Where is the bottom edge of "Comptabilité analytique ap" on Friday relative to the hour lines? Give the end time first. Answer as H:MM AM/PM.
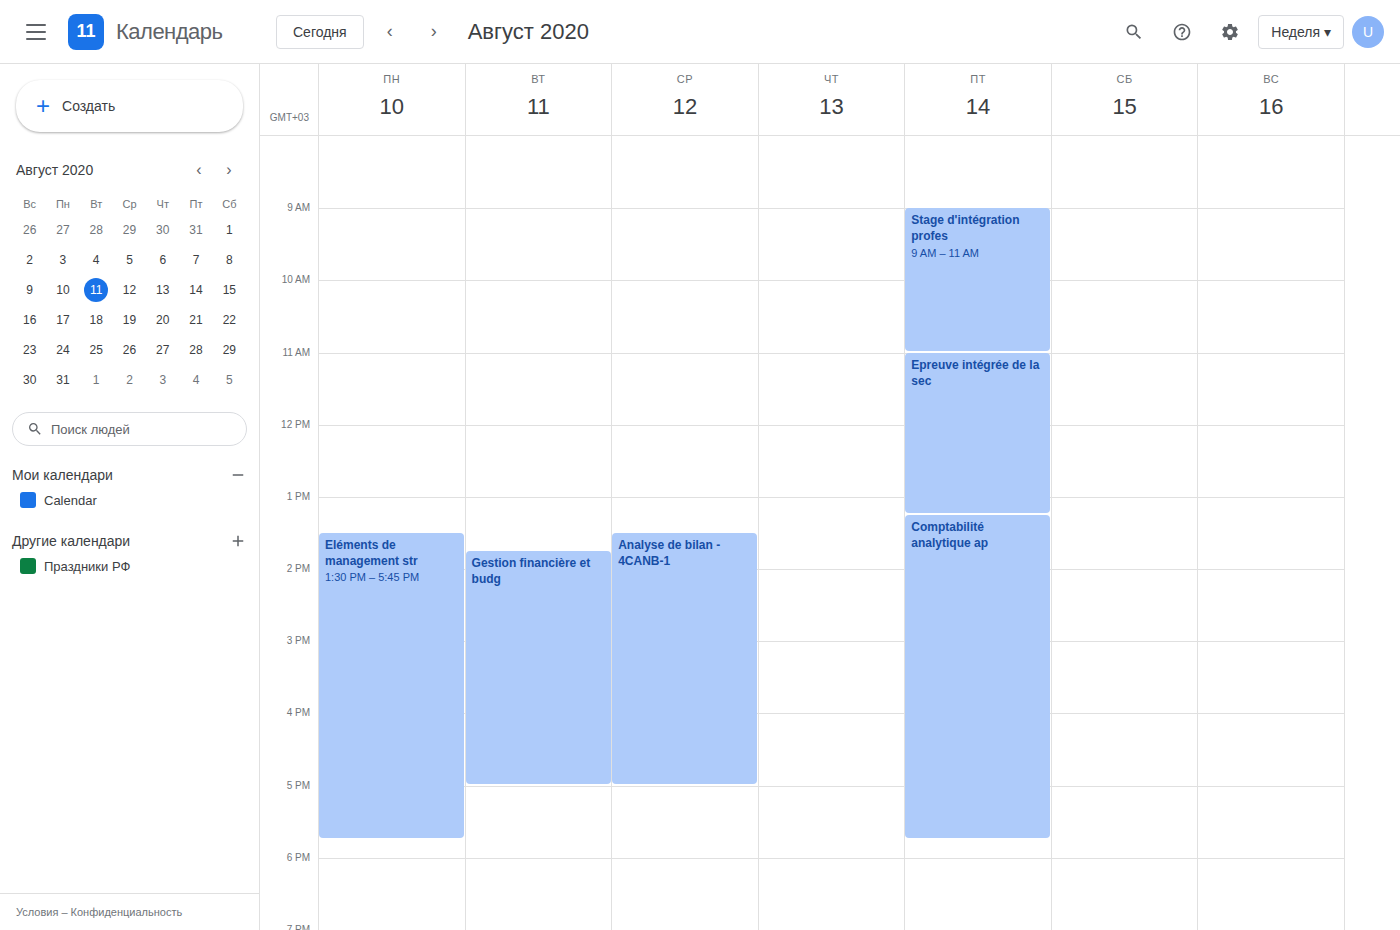
5:45 PM -- neither: three quarters of the way from the 5 PM line to the 6 PM line.